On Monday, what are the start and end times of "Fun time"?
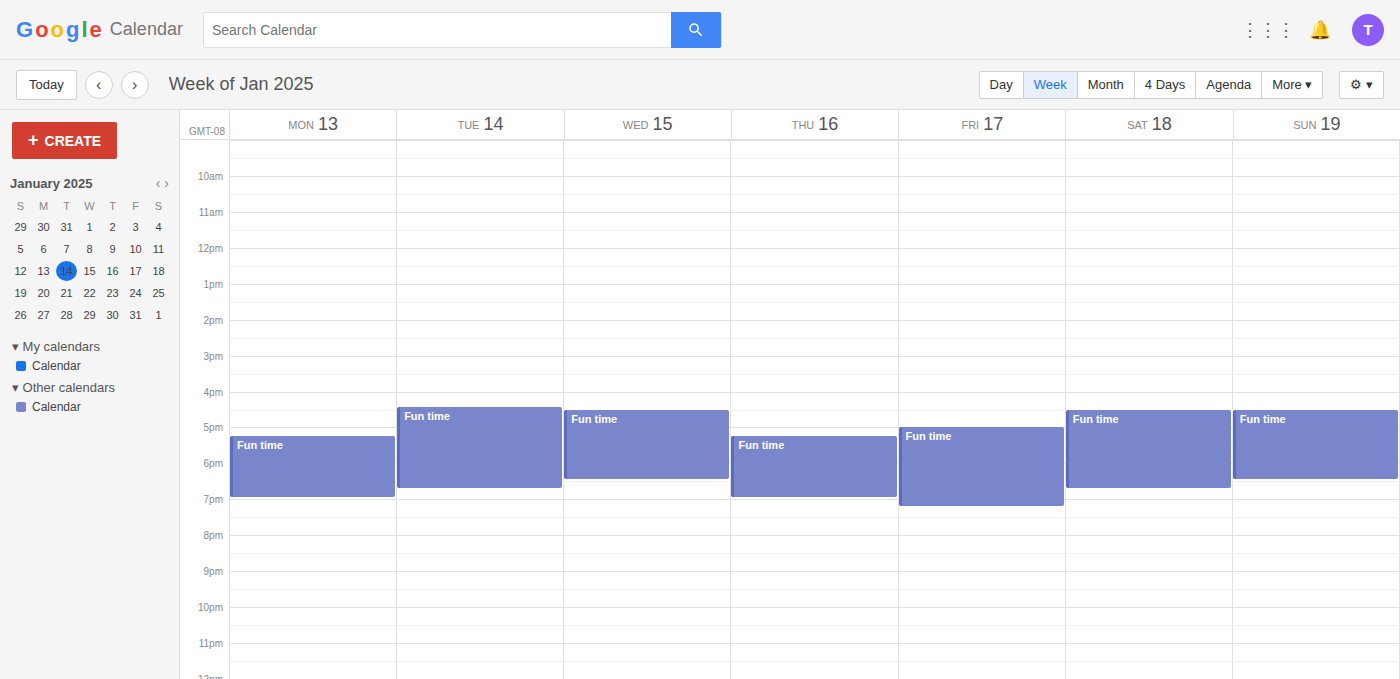
5:15 PM to 7:00 PM